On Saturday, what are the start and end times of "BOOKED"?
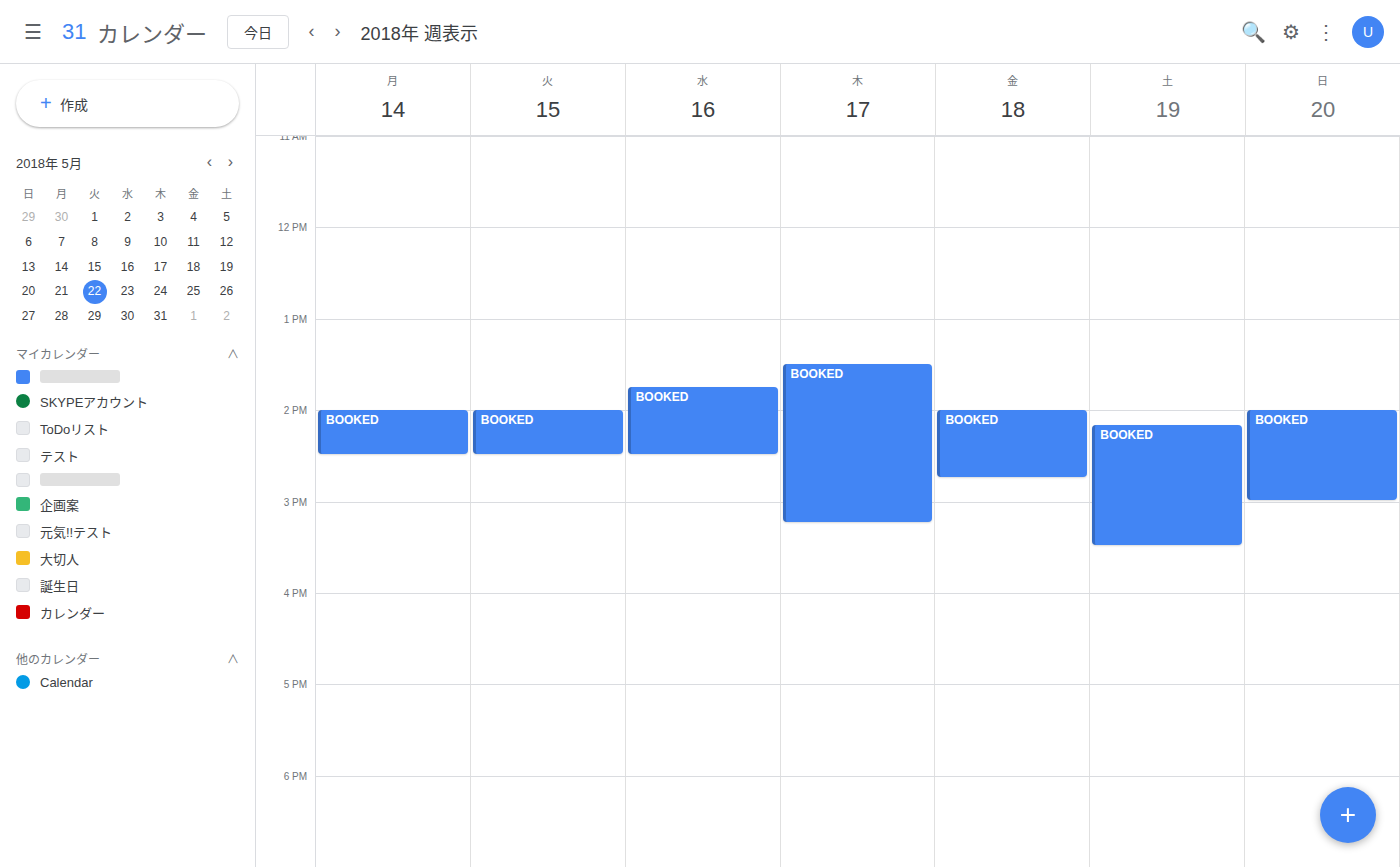
2:10 PM to 3:30 PM